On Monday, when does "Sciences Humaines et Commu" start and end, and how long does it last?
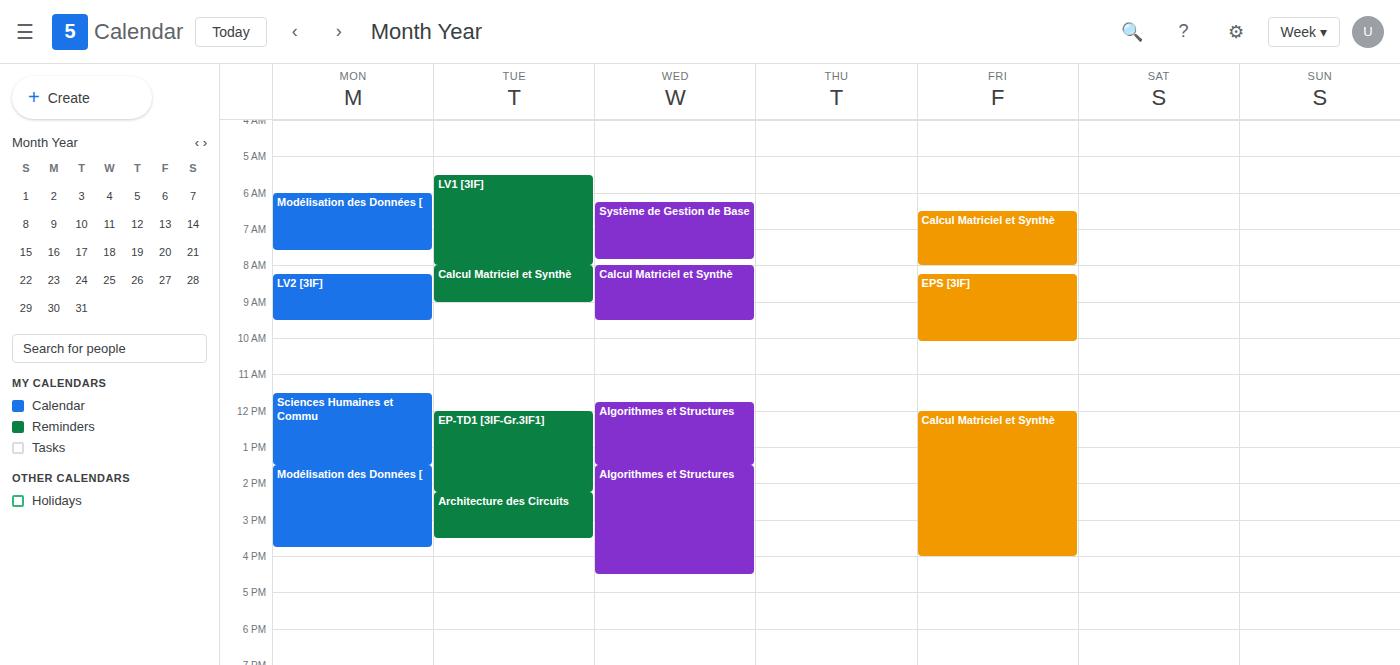
11:30 AM to 1:30 PM, 2 hours